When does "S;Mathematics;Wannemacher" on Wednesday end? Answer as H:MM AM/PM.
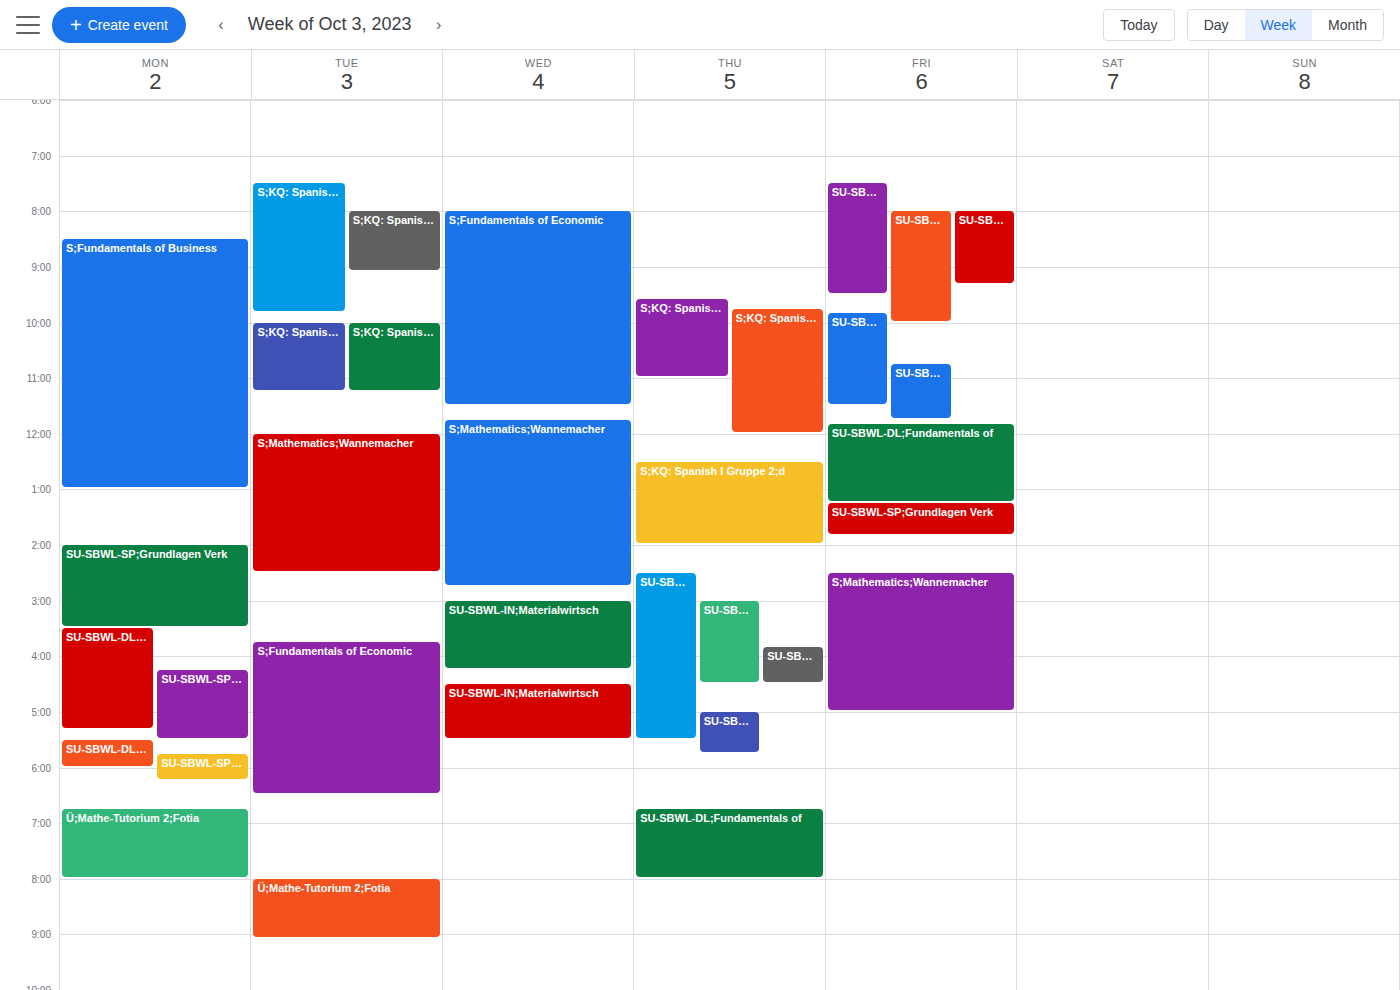
2:45 PM